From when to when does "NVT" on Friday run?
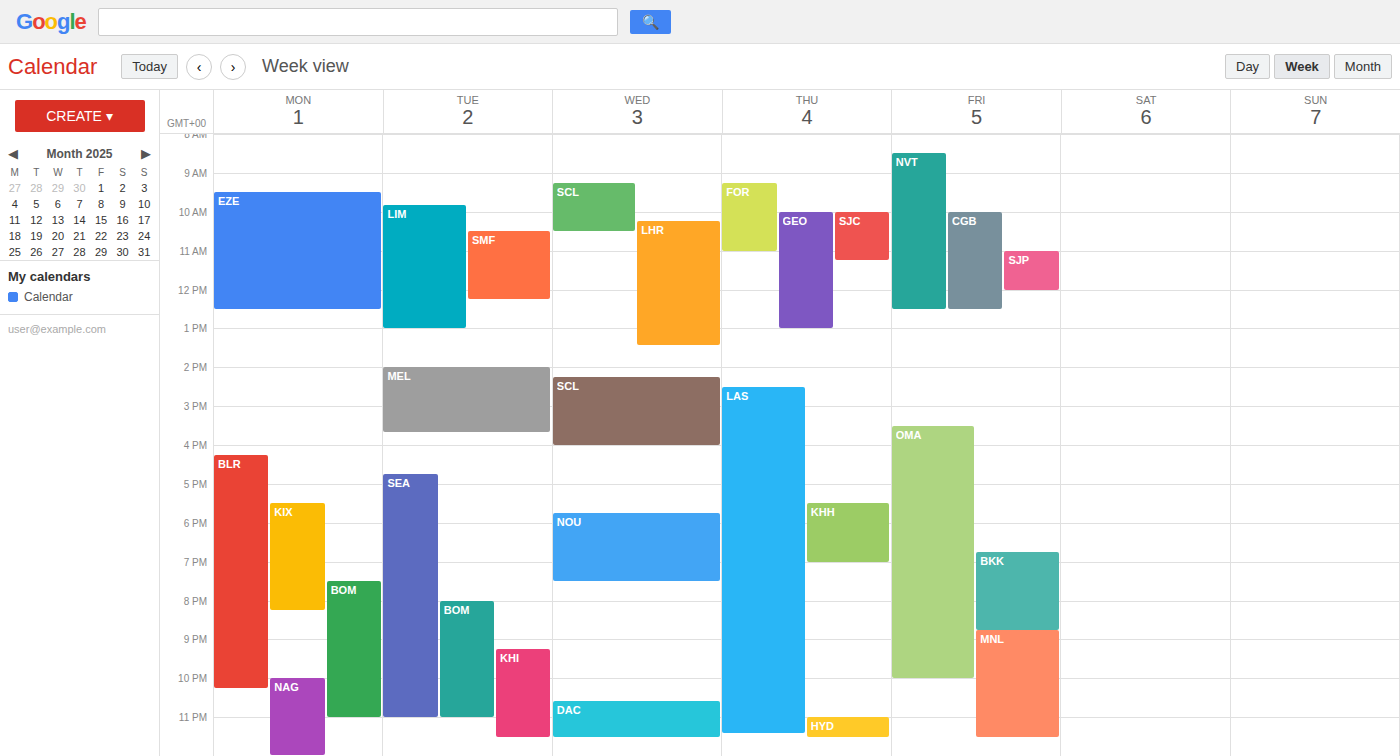
8:30 AM to 12:30 PM